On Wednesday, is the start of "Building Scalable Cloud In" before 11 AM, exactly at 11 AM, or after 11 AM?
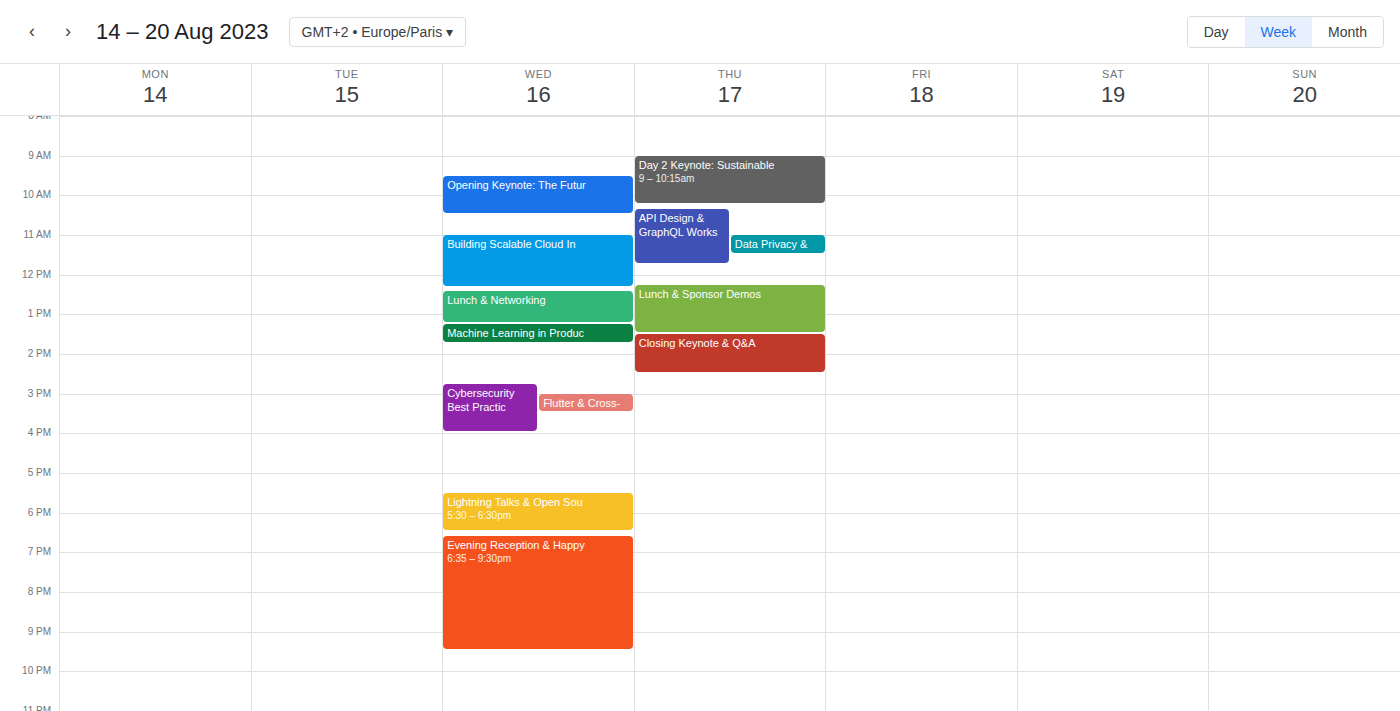
11:00 AM -- exactly at 11 AM, on the 11 AM line.